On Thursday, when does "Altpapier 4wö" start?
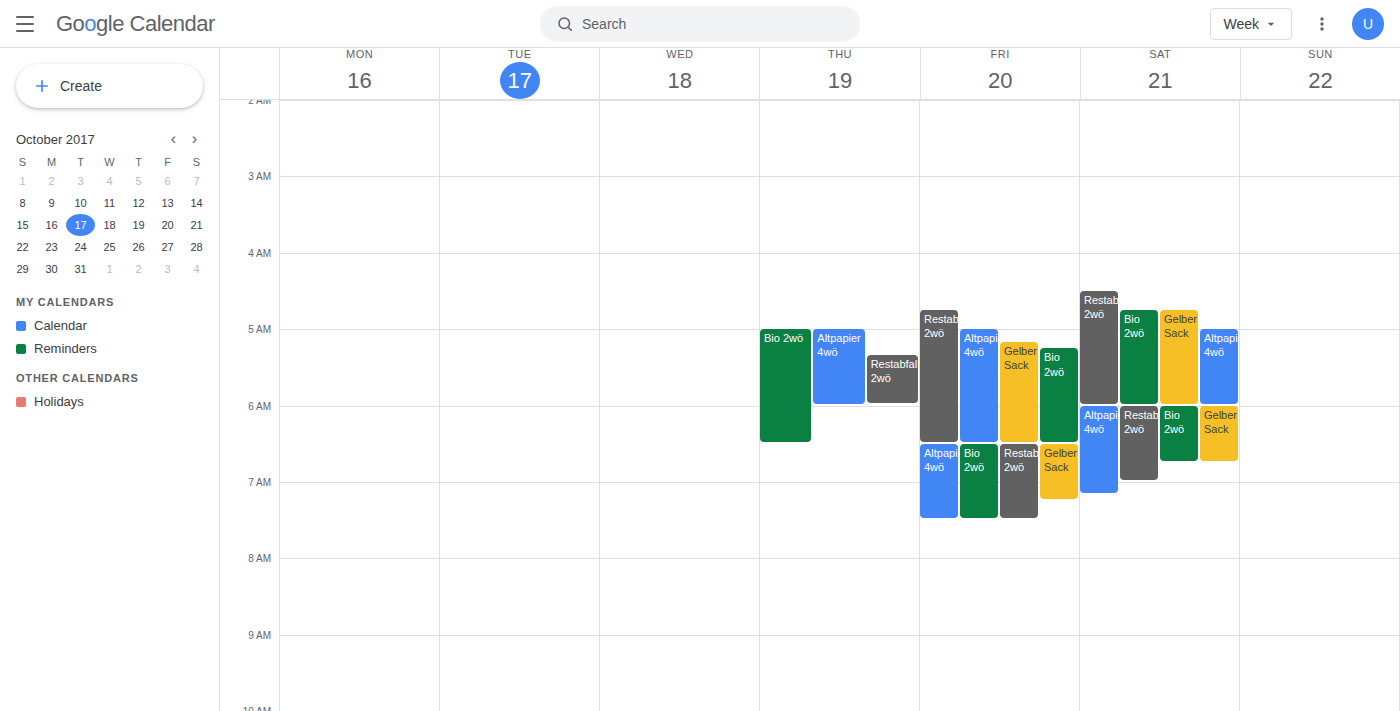
5:00 AM